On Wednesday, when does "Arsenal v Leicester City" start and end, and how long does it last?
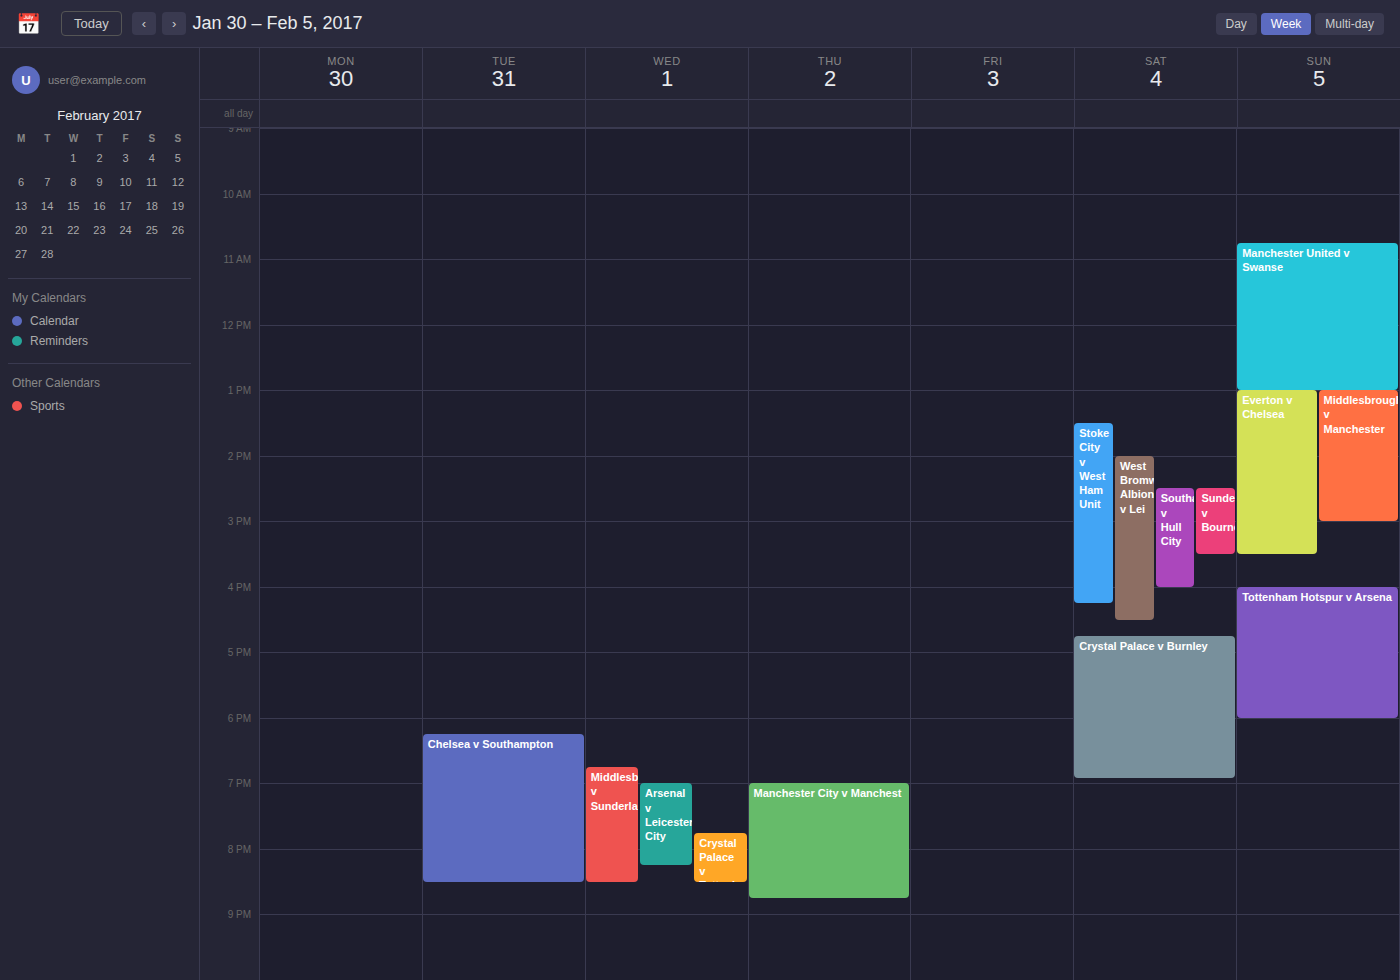
7:00 PM to 8:15 PM, 1 hour 15 minutes